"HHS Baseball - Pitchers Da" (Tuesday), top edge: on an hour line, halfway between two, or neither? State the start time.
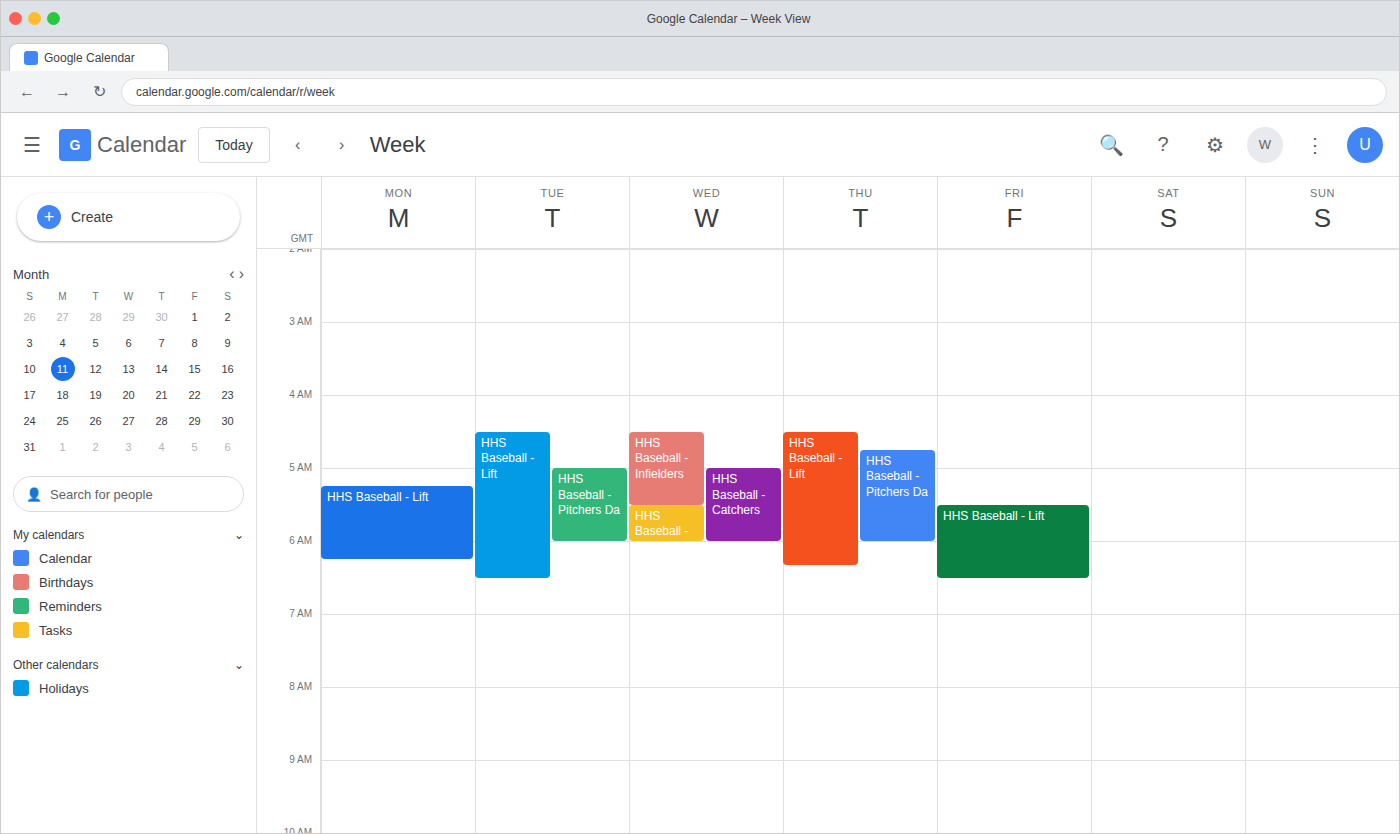
5:00 AM -- exactly on the 5 AM line.